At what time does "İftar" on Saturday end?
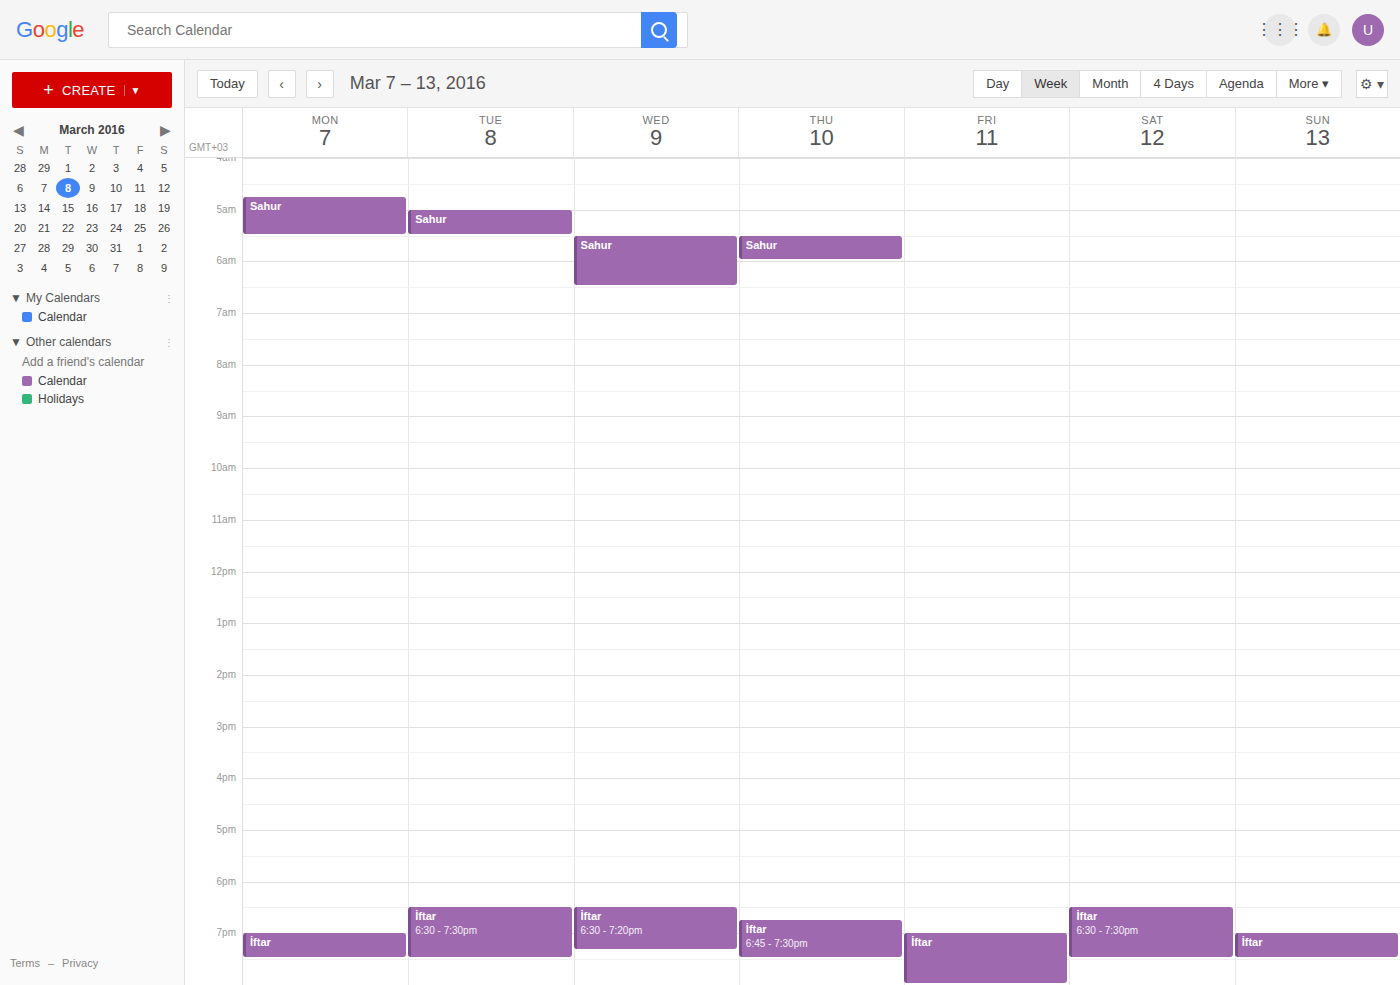
19:30